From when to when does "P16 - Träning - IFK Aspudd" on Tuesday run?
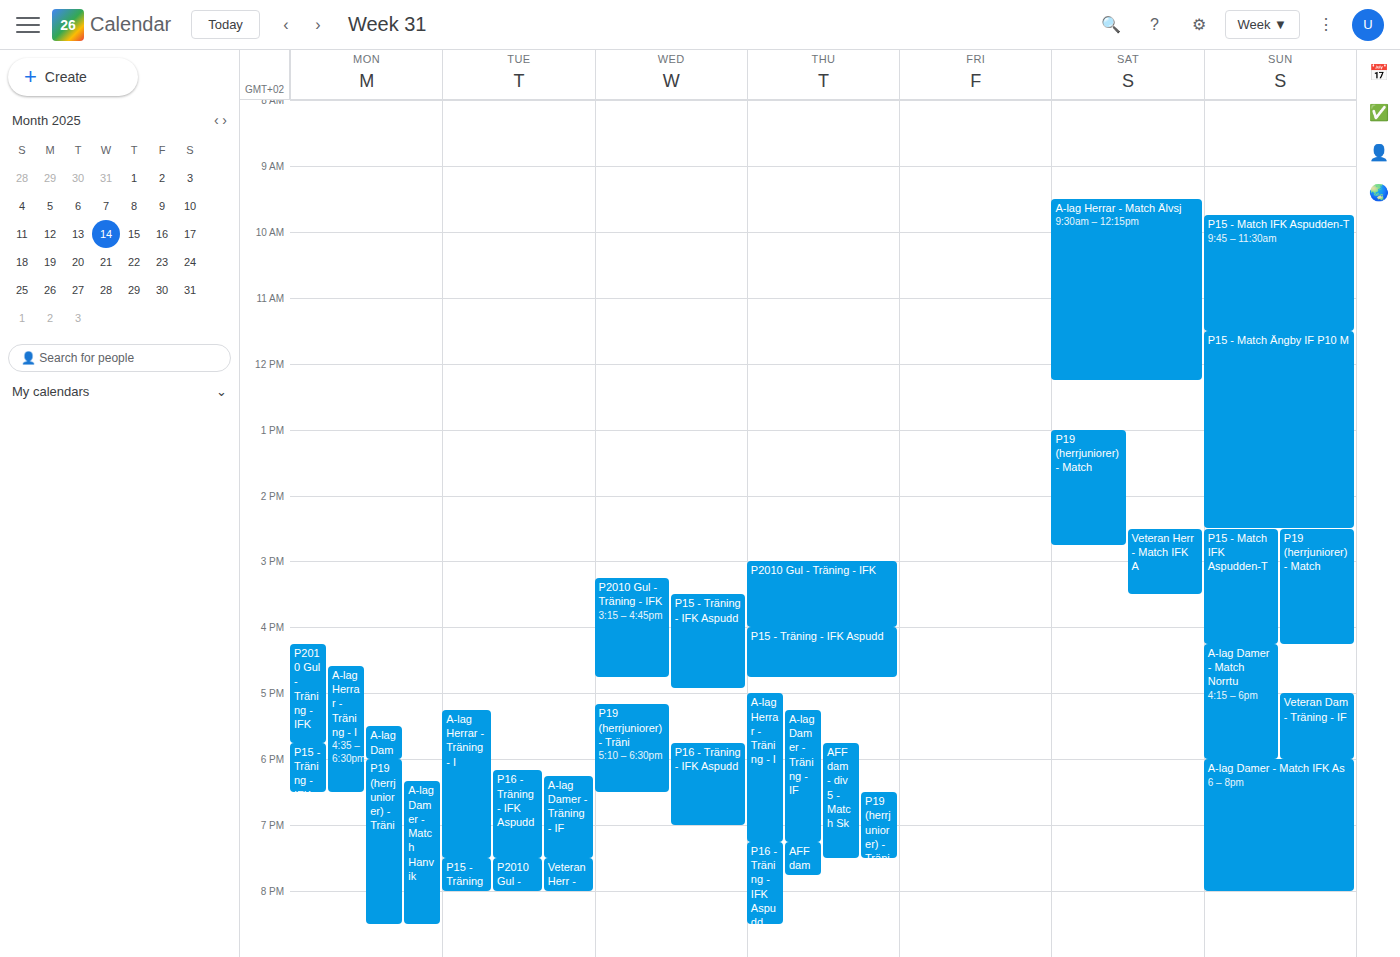
6:10 PM to 7:30 PM